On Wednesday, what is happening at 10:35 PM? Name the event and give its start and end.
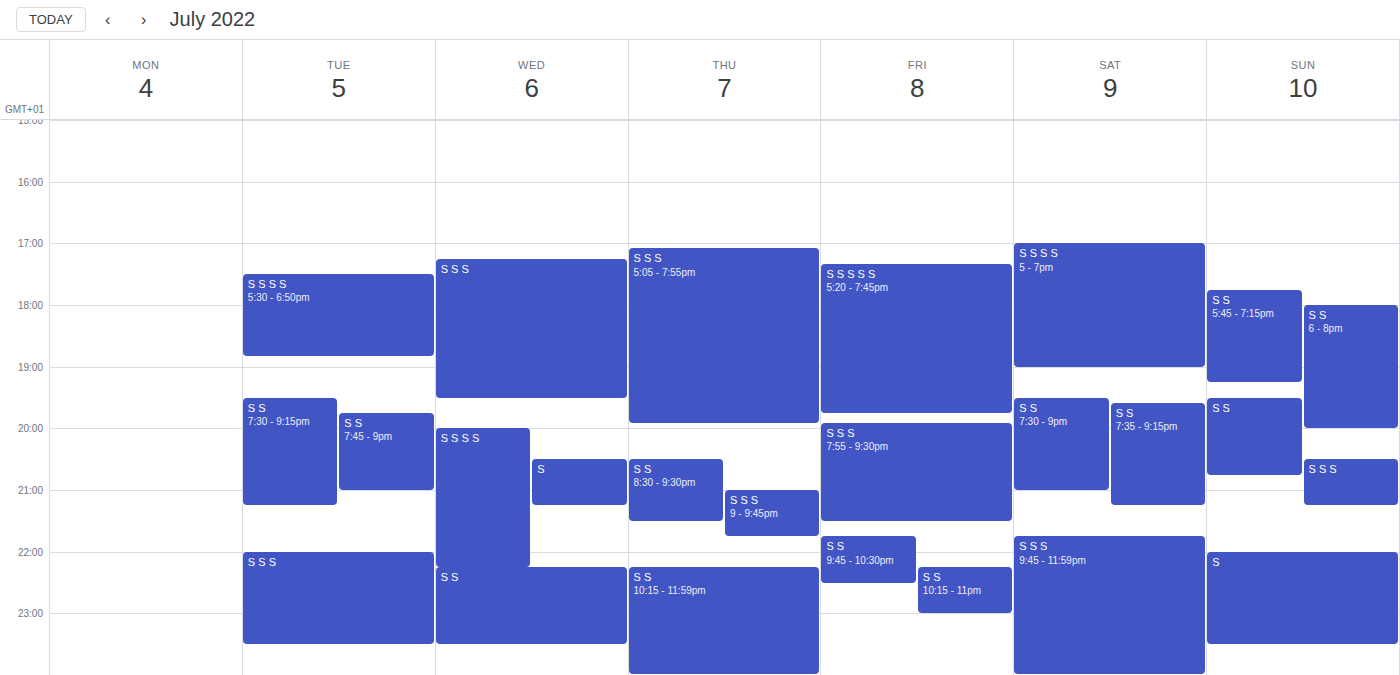
"S S", 10:15 PM to 11:30 PM